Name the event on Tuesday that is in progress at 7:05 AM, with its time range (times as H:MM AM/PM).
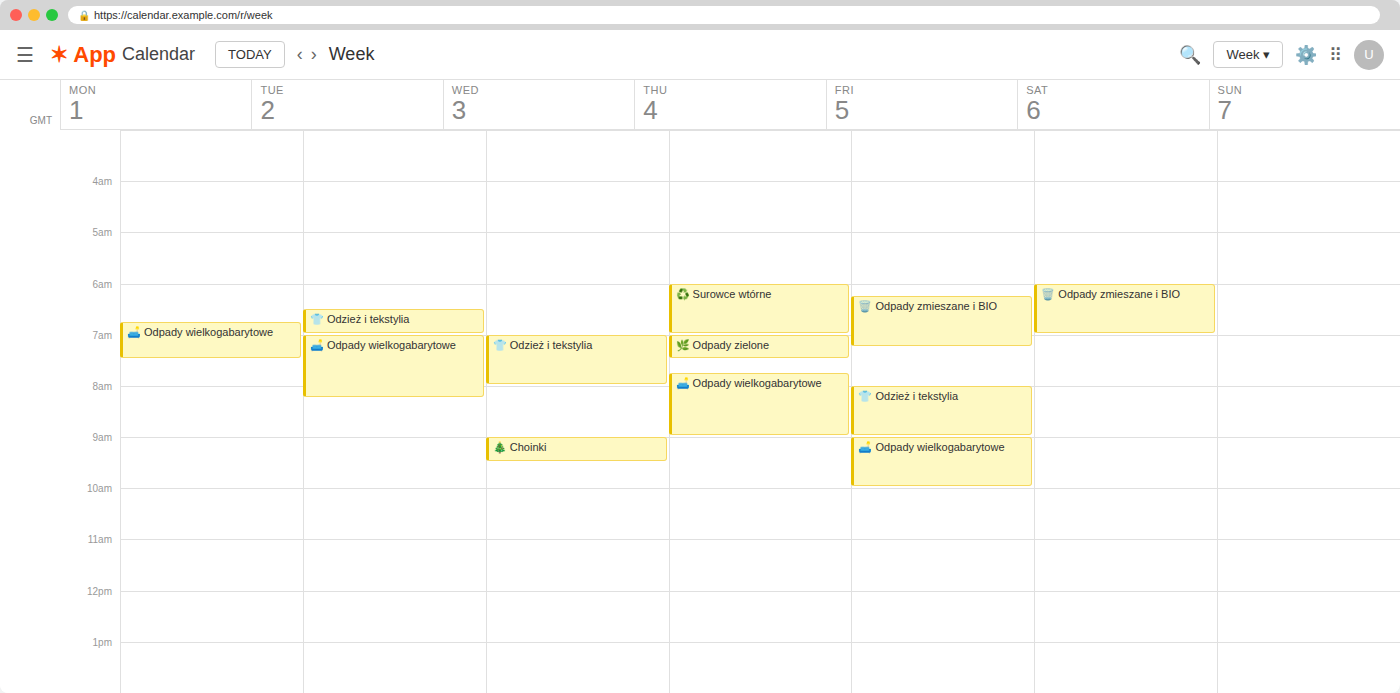
"🛋️ Odpady wielkogabarytowe", 7:00 AM to 8:15 AM